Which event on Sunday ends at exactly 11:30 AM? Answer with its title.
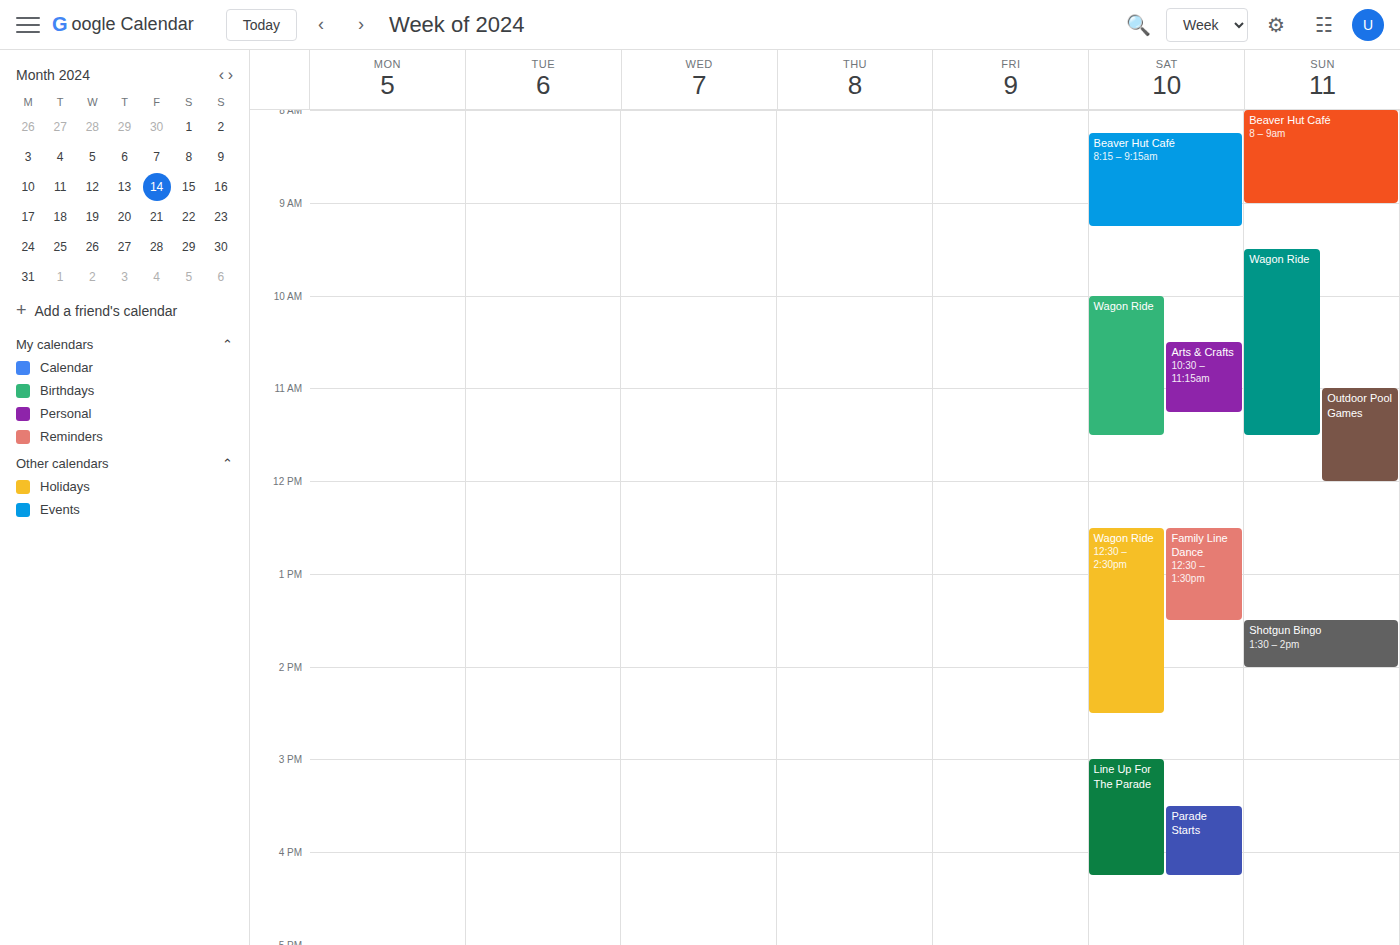
"Wagon Ride"